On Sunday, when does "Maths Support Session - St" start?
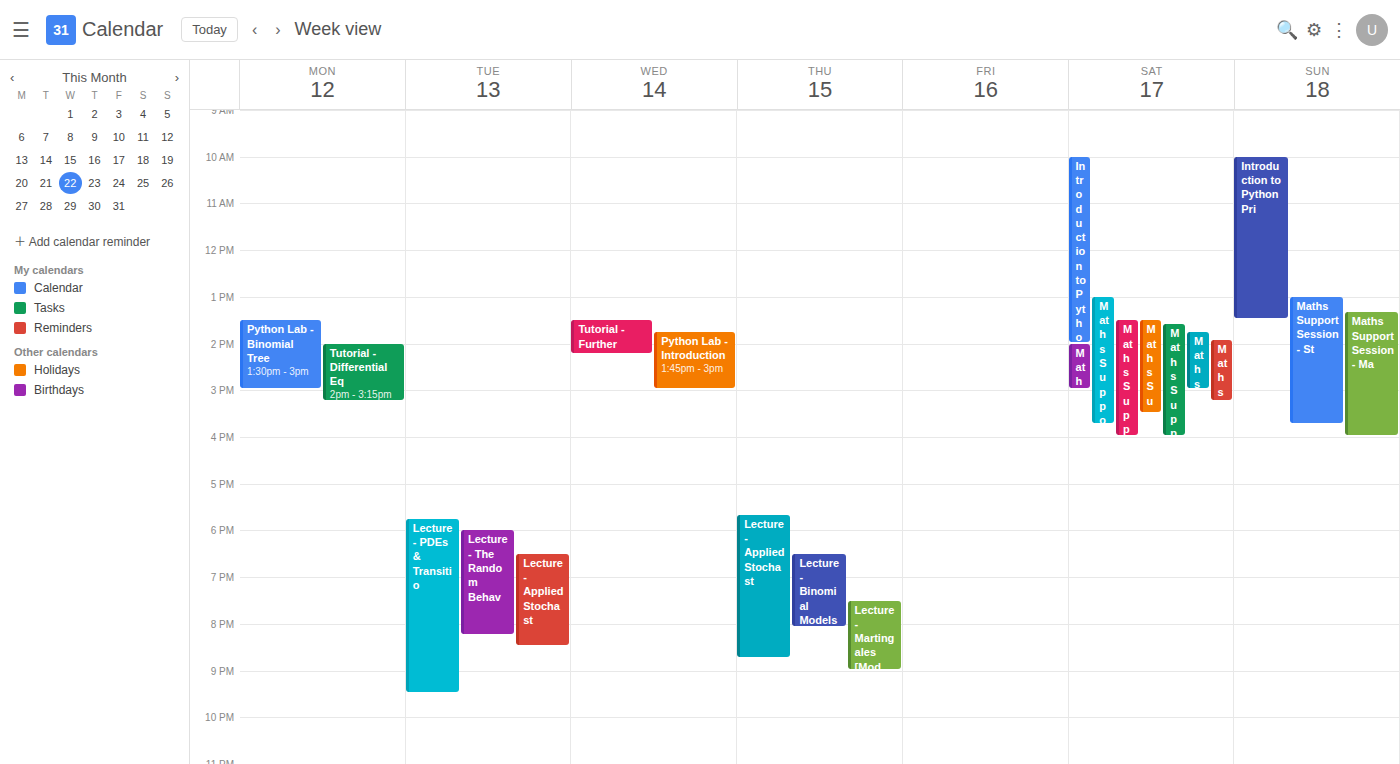
1:00 PM